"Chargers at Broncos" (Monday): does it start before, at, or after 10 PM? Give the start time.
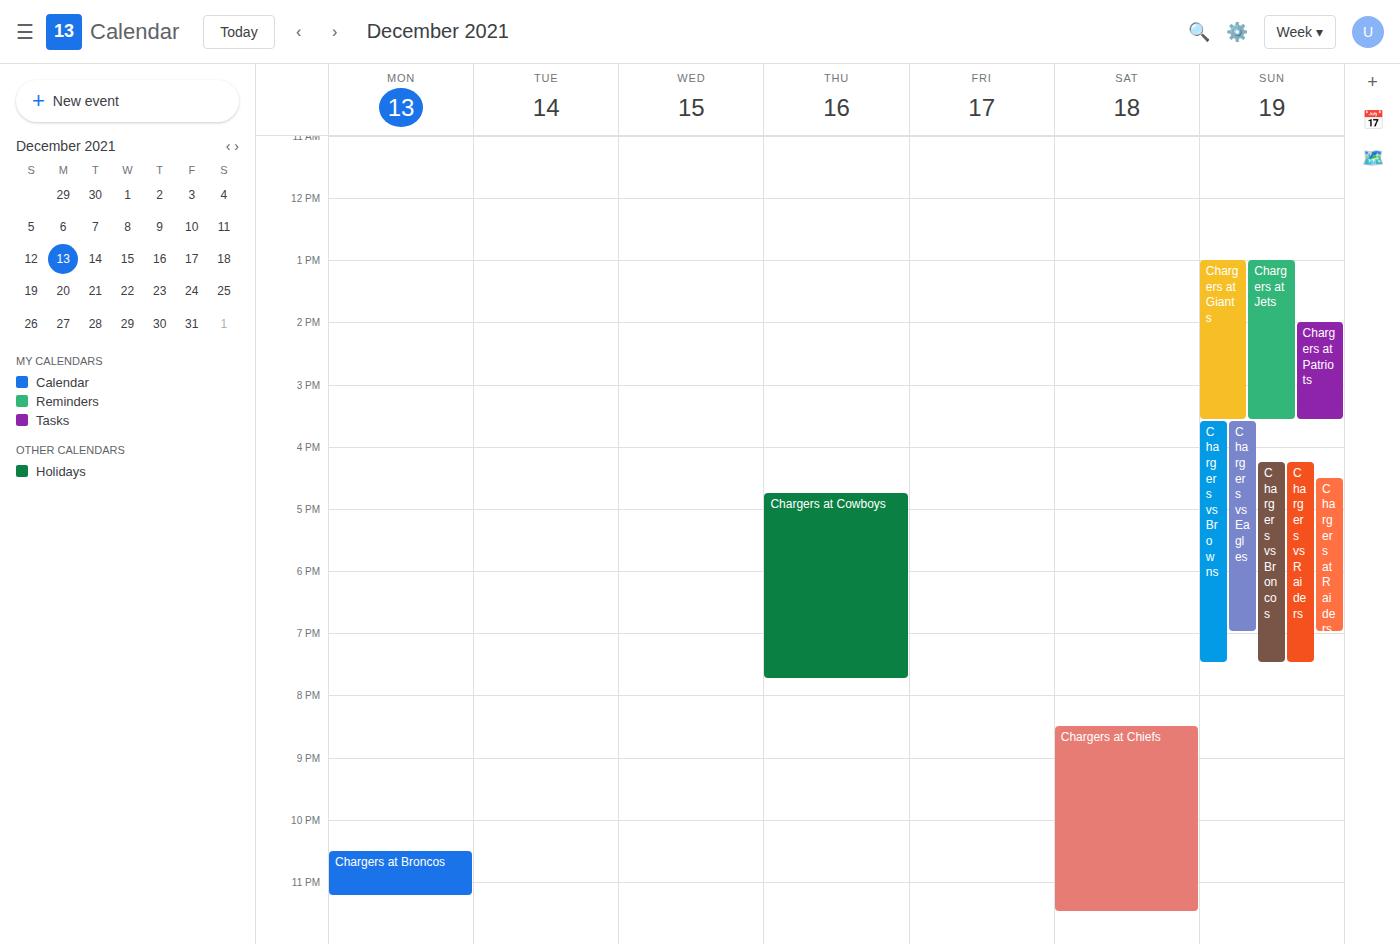
10:30 PM -- after 10 PM, 30 minutes below the 10 PM line.